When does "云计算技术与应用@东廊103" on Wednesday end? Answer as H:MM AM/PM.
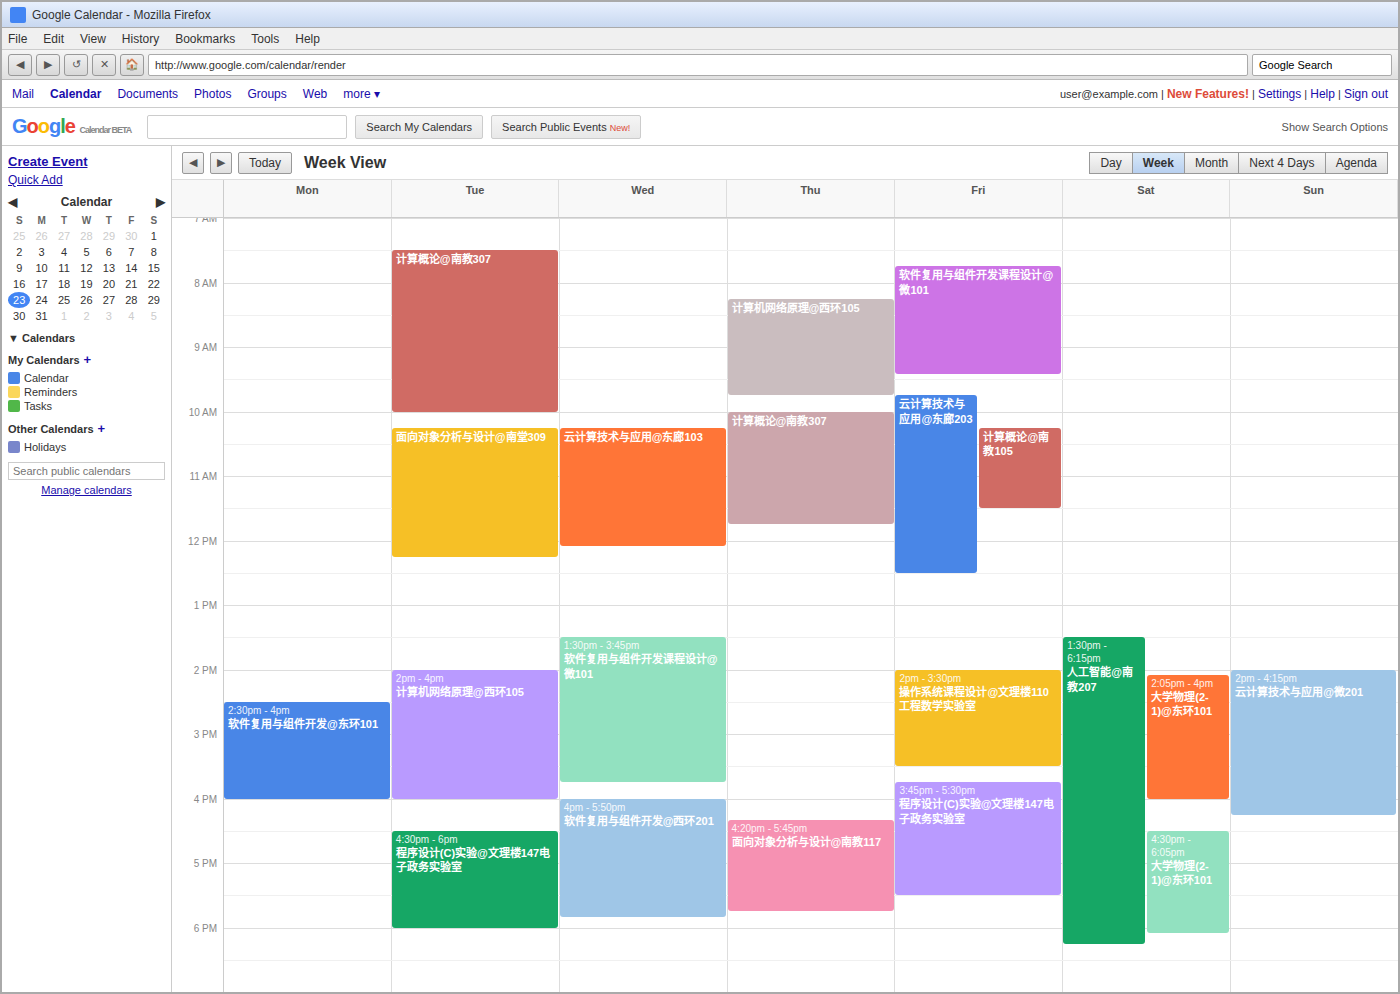
12:05 PM